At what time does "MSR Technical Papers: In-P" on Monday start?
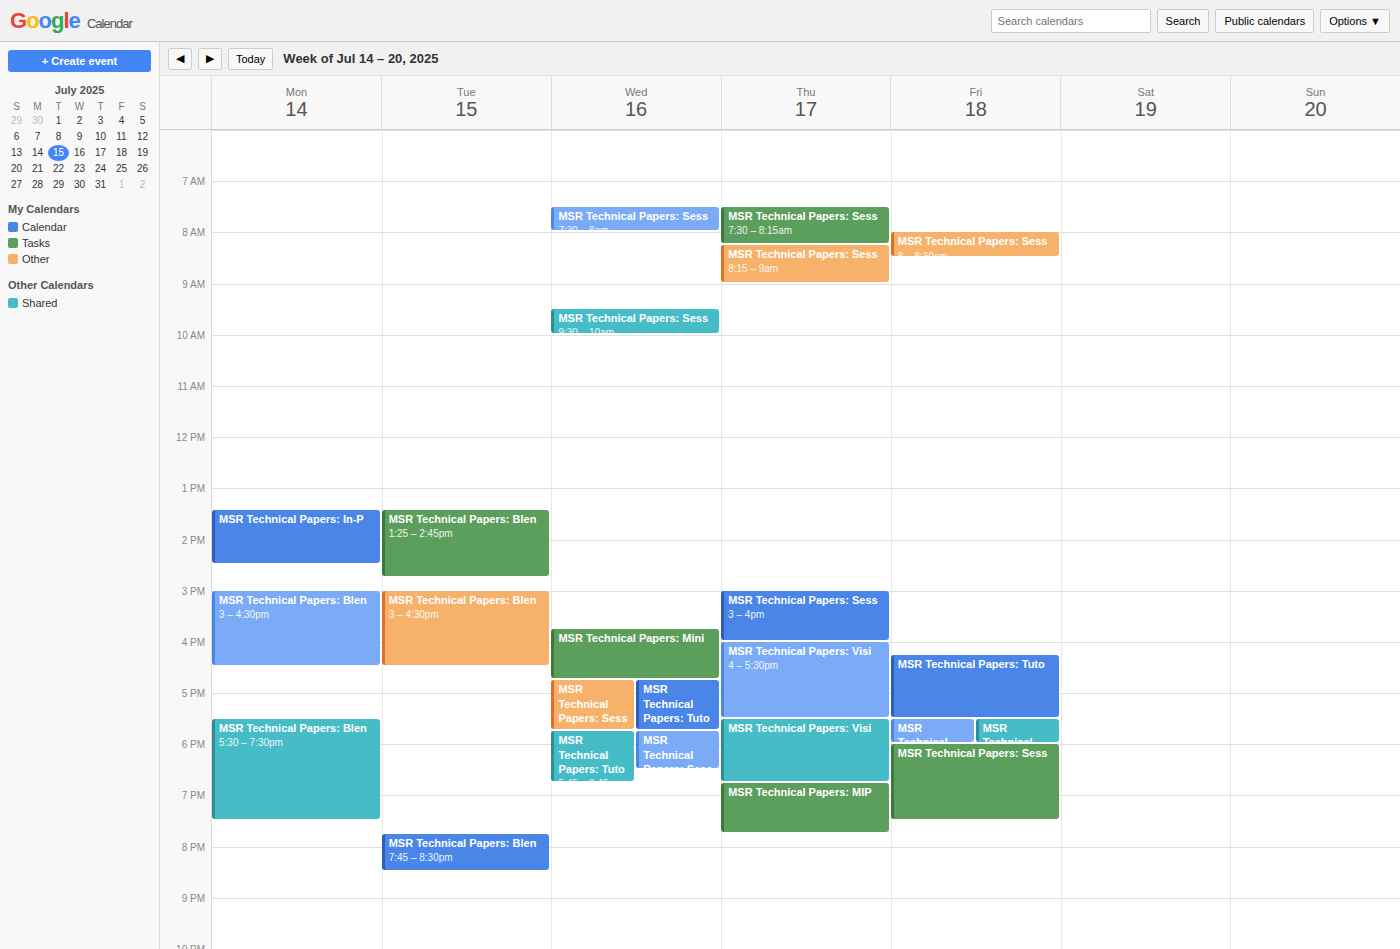
1:25 PM